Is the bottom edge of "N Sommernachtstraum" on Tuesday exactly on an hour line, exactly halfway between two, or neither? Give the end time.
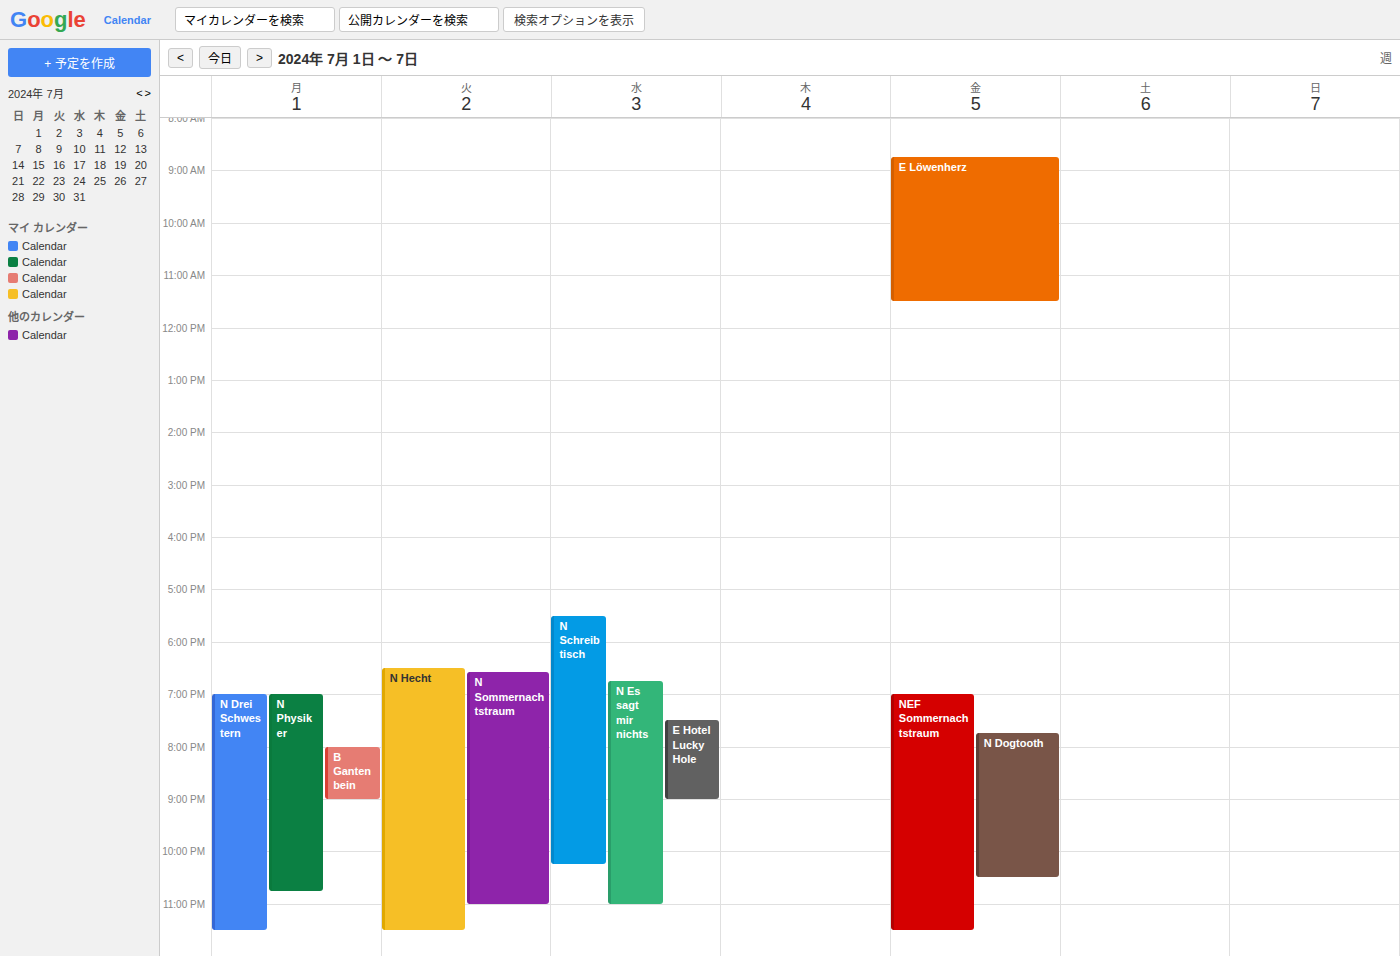
11:00 PM -- exactly on the 11 PM line.